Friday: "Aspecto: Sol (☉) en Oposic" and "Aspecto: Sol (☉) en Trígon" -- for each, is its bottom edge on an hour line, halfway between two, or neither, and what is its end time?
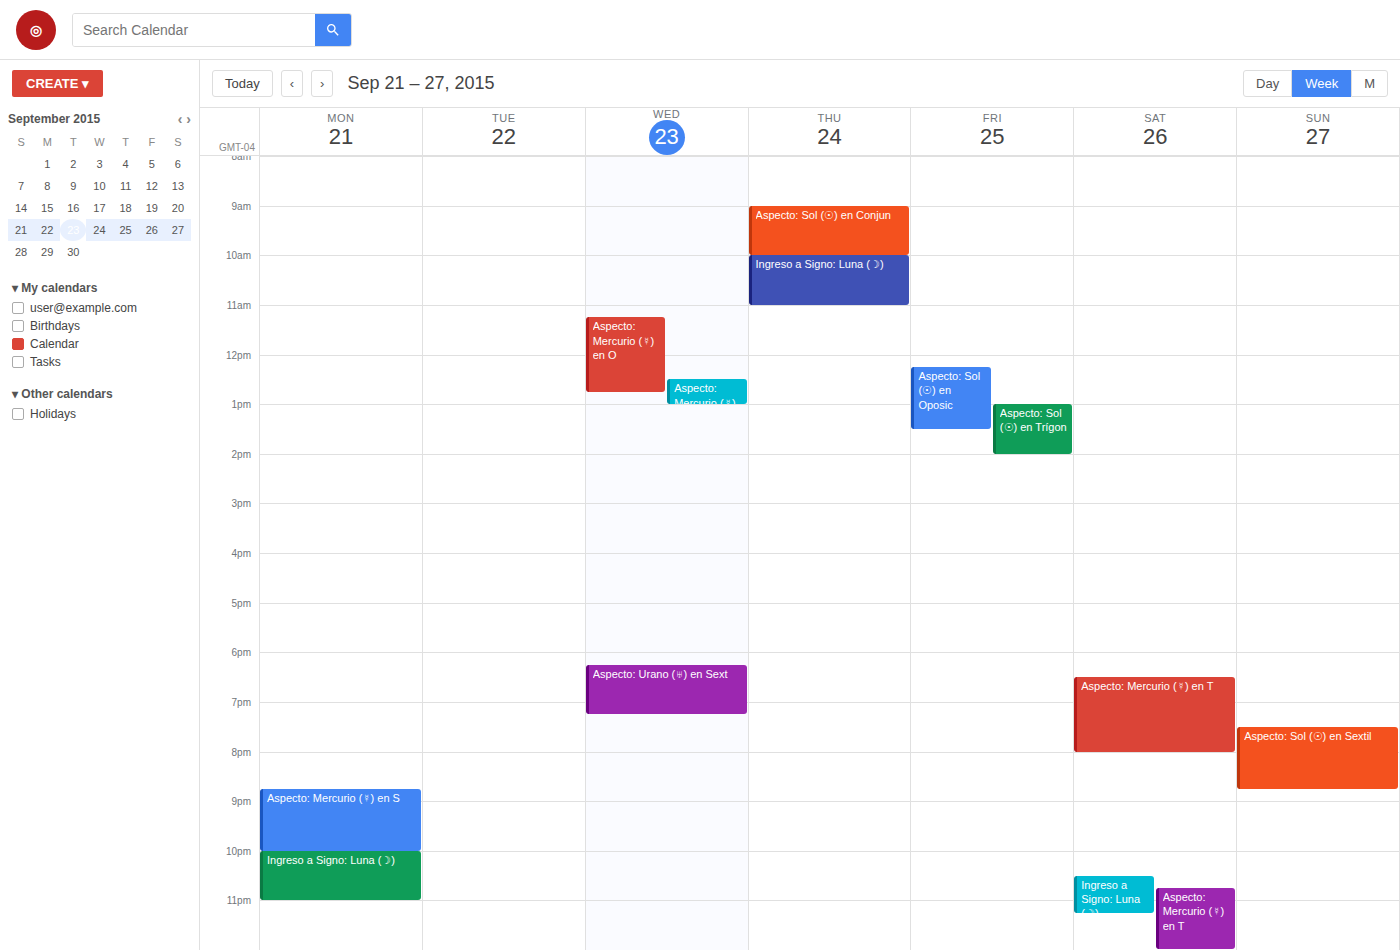
"Aspecto: Sol (☉) en Oposic": 1:30 PM, halfway between the 1 PM and 2 PM lines. "Aspecto: Sol (☉) en Trígon": 2:00 PM, exactly on the 2 PM line.